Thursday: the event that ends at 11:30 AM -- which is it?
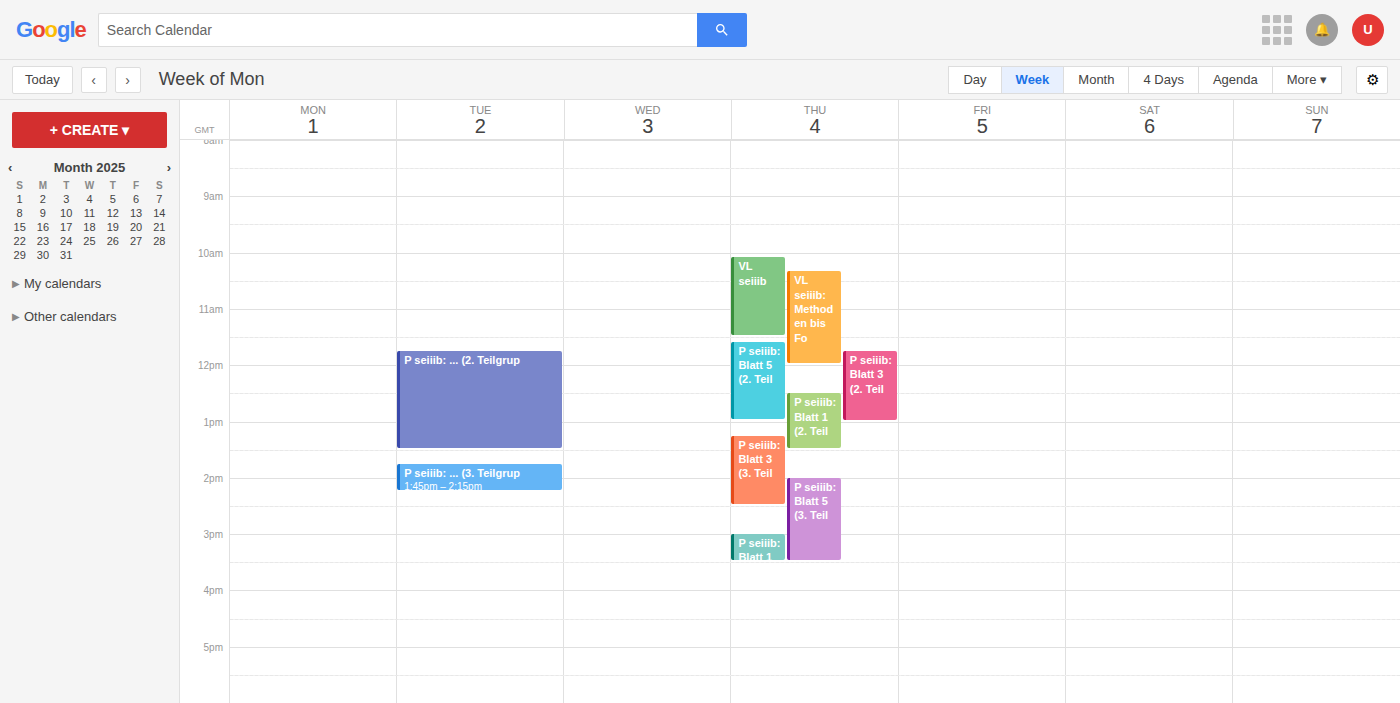
"VL seiiib"